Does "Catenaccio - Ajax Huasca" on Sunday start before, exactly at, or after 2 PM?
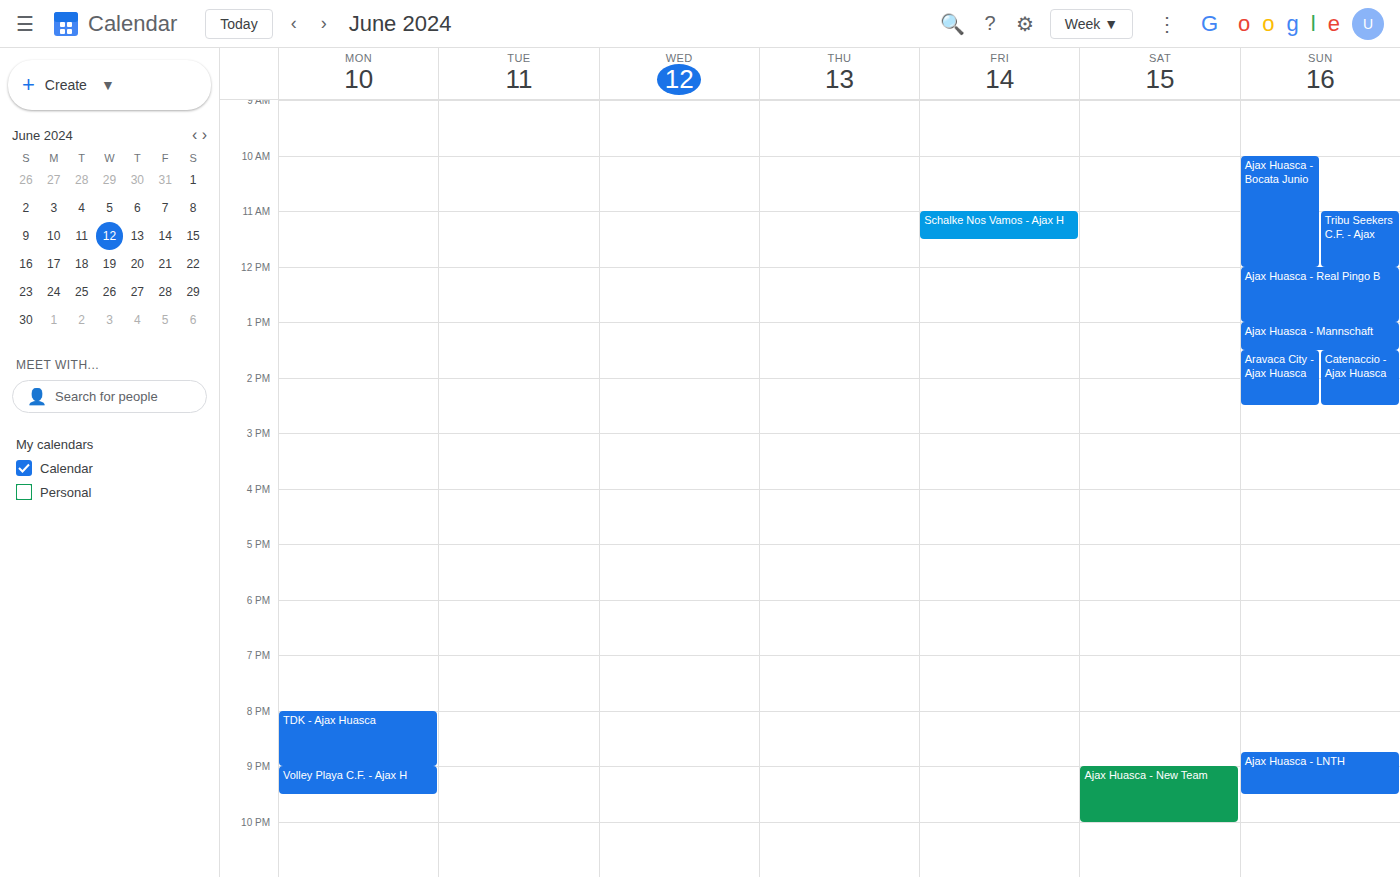
1:30 PM -- before 2 PM, 30 minutes above the 2 PM line.